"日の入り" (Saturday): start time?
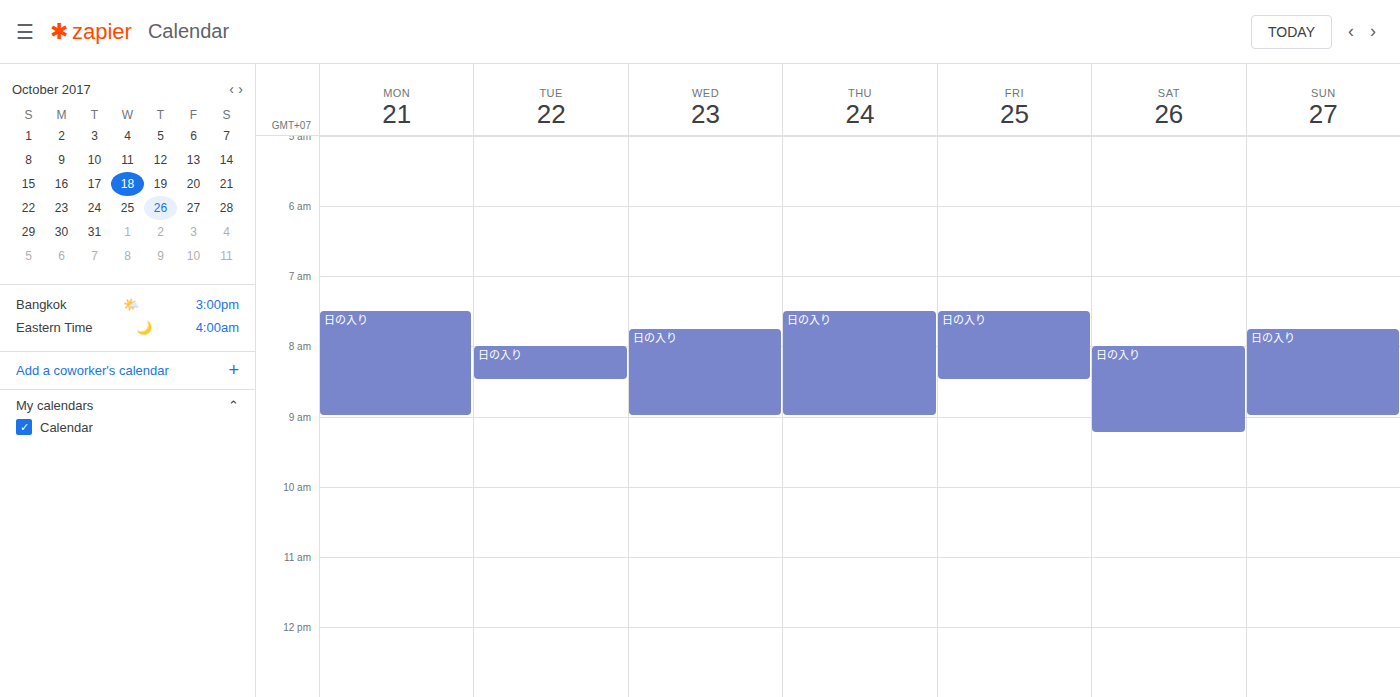
8:00 AM